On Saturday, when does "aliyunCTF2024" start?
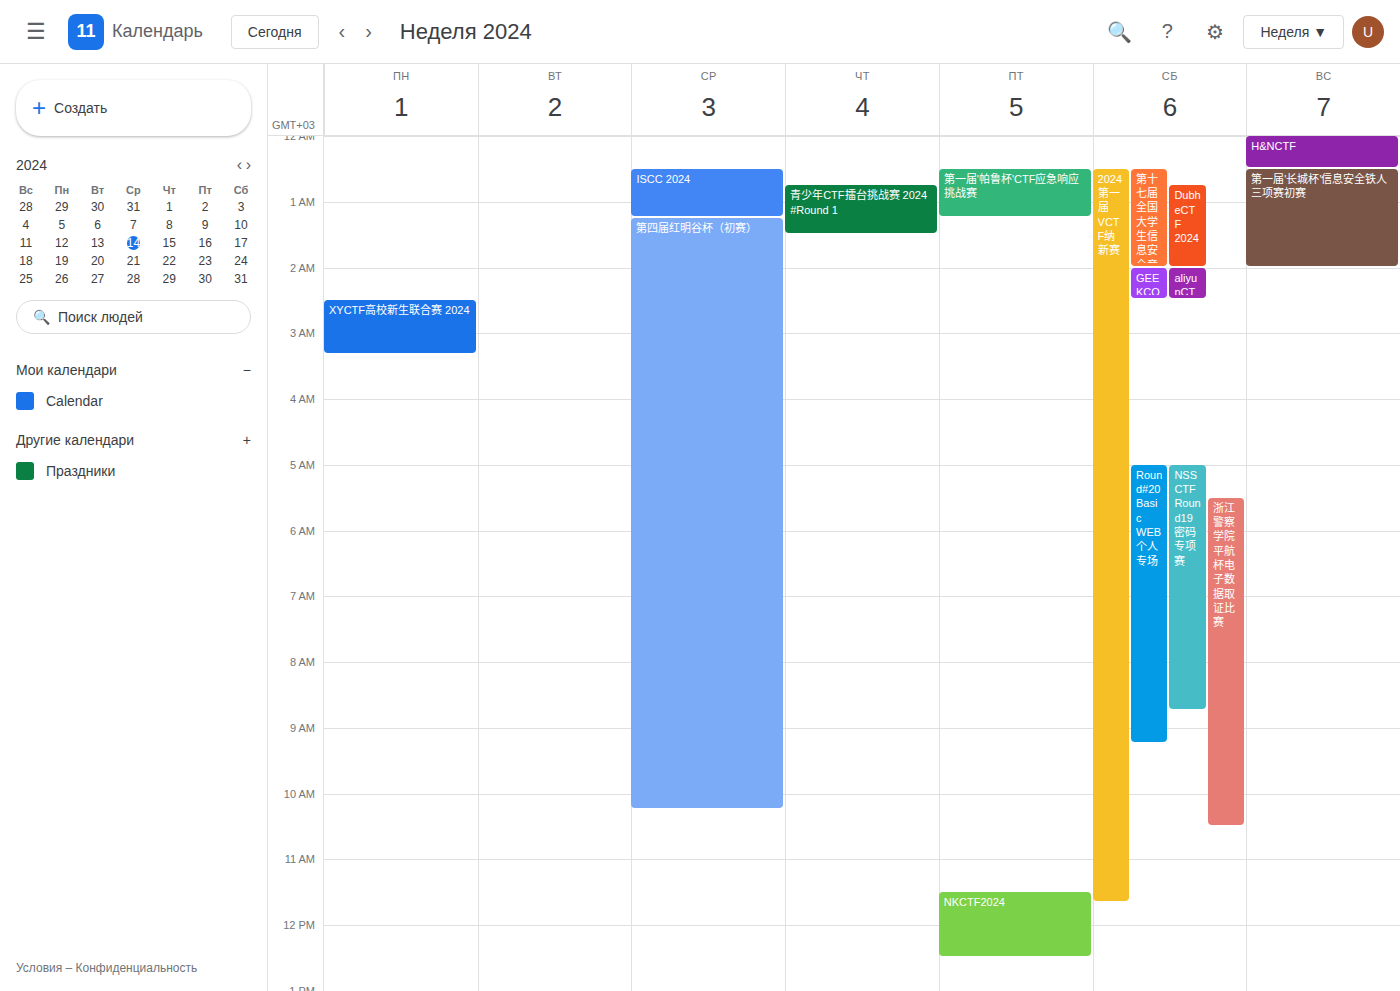
2:00 AM